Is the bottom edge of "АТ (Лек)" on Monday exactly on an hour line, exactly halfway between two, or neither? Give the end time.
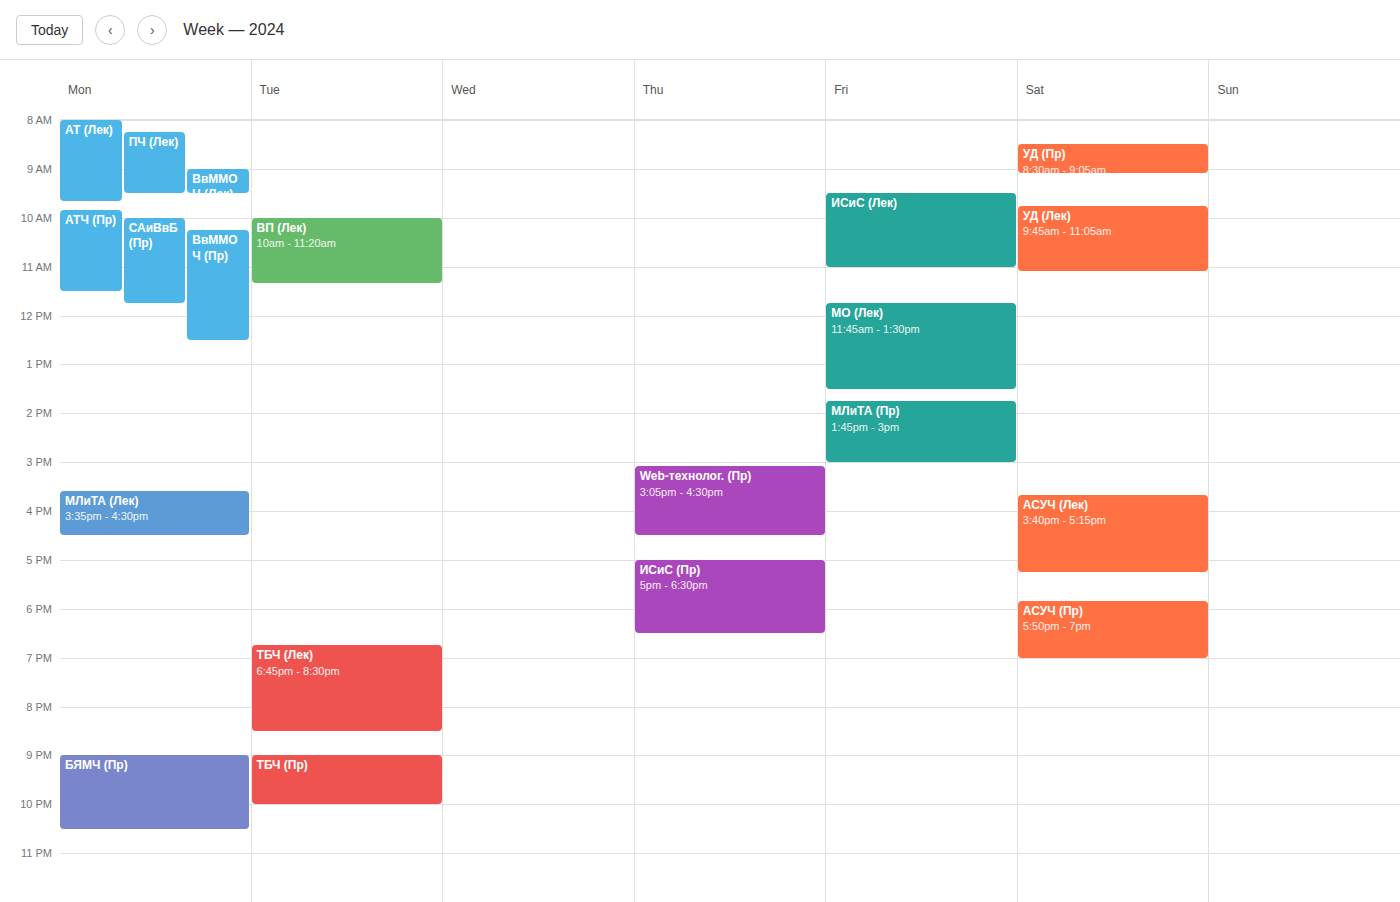
9:40 AM -- neither: 40 minutes below the 9 AM line and 20 minutes above the 10 AM line.